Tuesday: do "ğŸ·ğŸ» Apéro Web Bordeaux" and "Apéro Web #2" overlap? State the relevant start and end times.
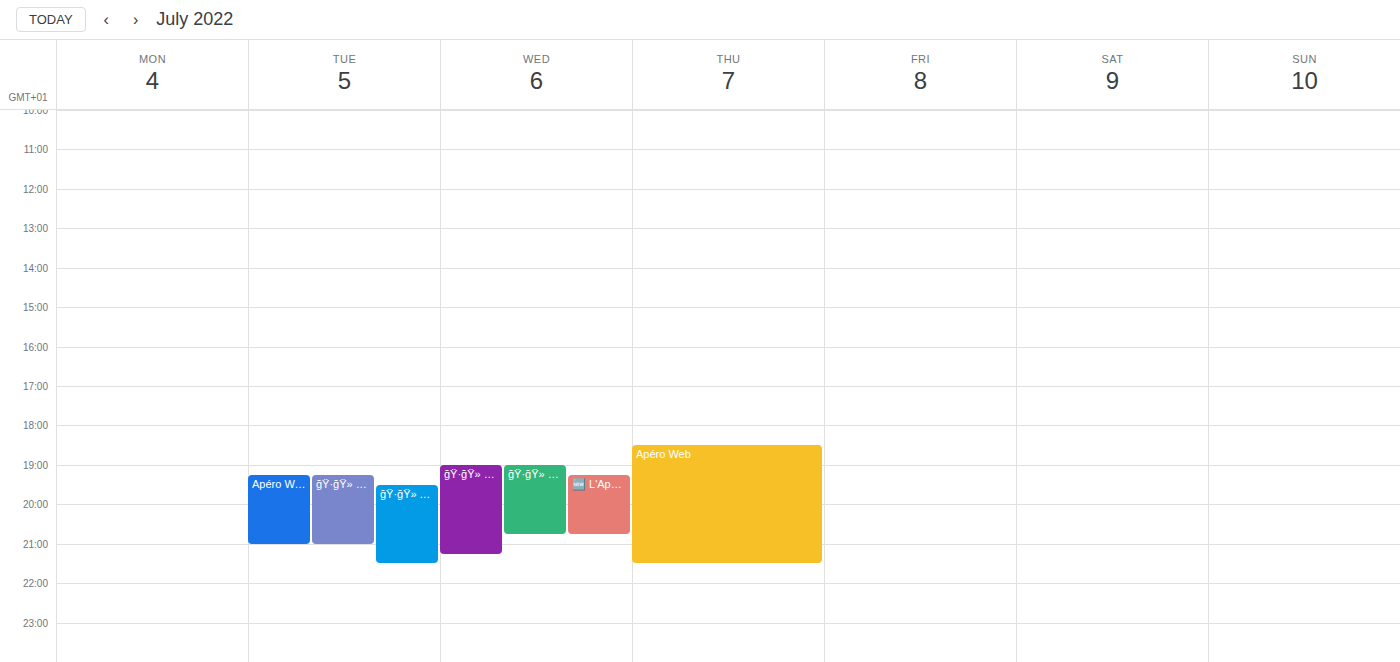
"ğŸ·ğŸ» Apéro Web Bordeaux" starts at 7:30 PM, before "Apéro Web #2" ends at 9:00 PM -- they overlap.